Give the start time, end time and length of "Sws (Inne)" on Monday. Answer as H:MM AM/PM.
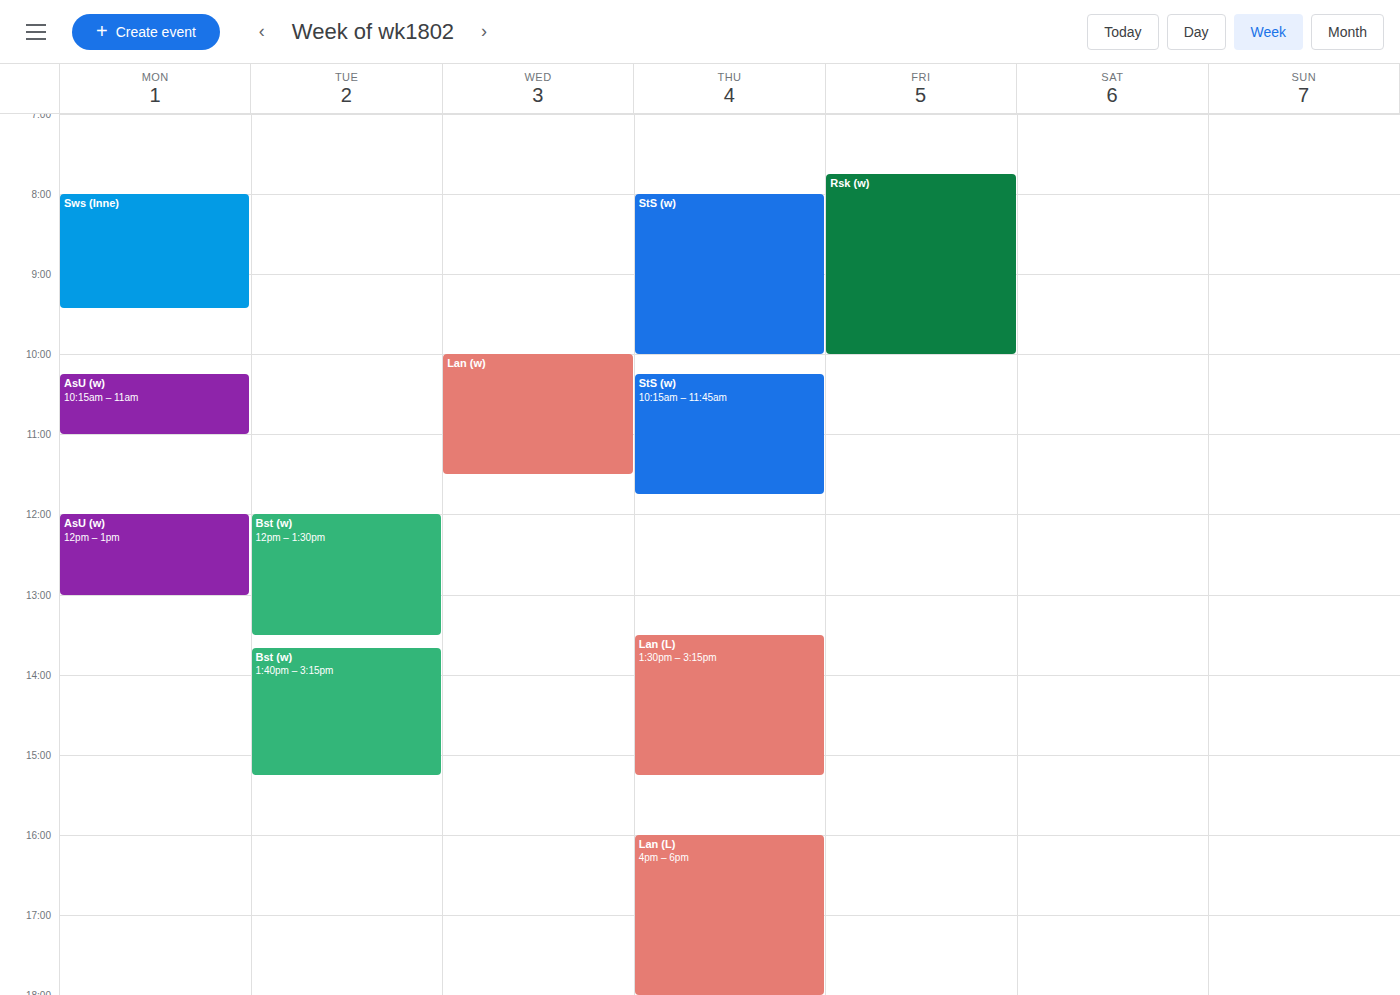
8:00 AM to 9:25 AM, 1 hour 25 minutes